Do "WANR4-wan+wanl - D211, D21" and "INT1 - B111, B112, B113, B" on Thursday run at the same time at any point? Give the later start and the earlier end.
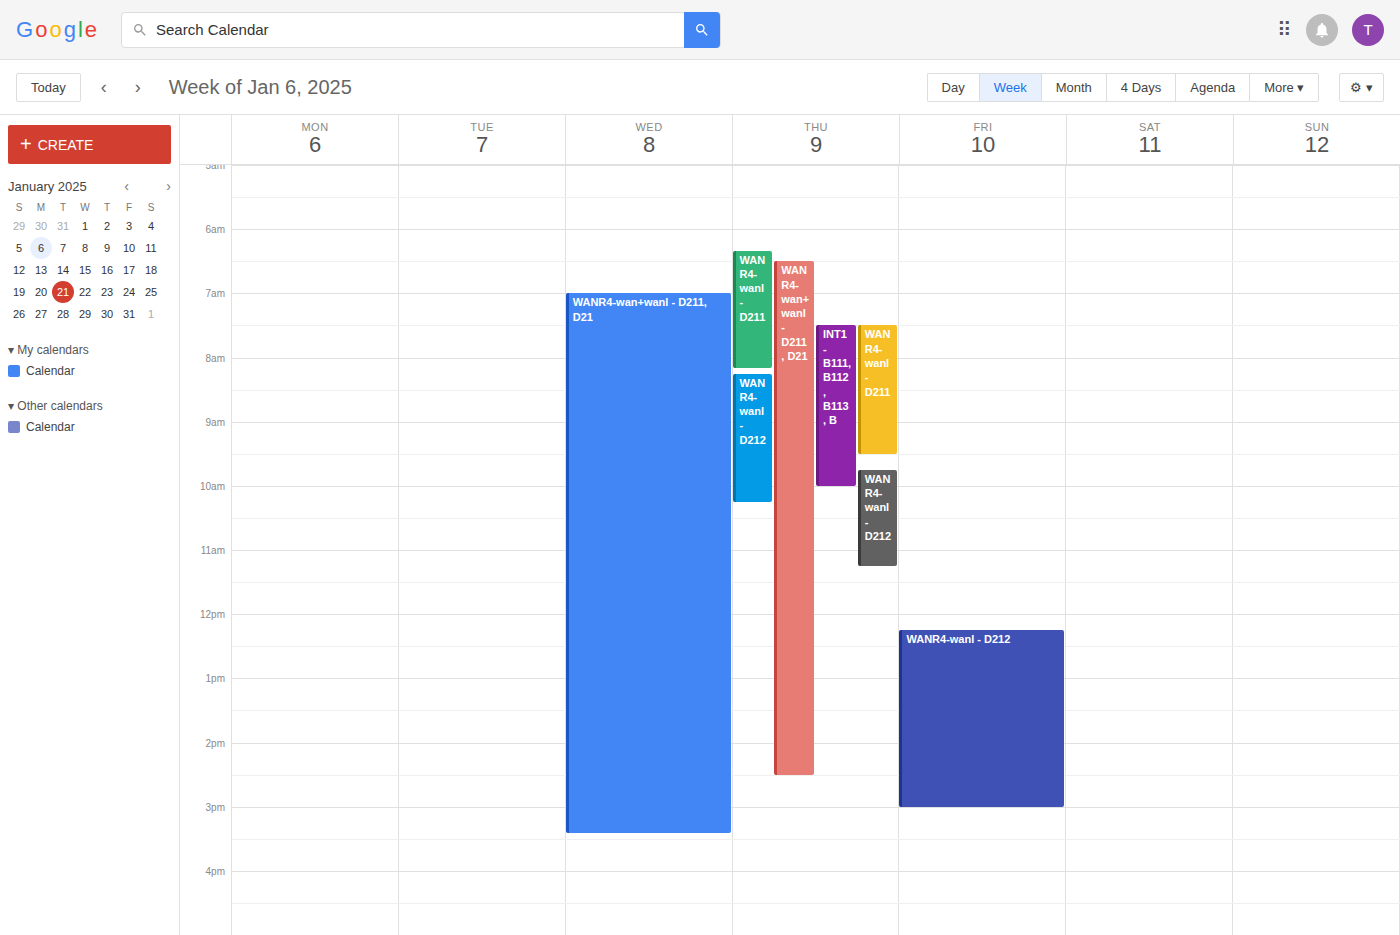
"INT1 - B111, B112, B113, B" runs 7:30 AM to 10:00 AM, inside "WANR4-wan+wanl - D211, D21" -- they overlap.